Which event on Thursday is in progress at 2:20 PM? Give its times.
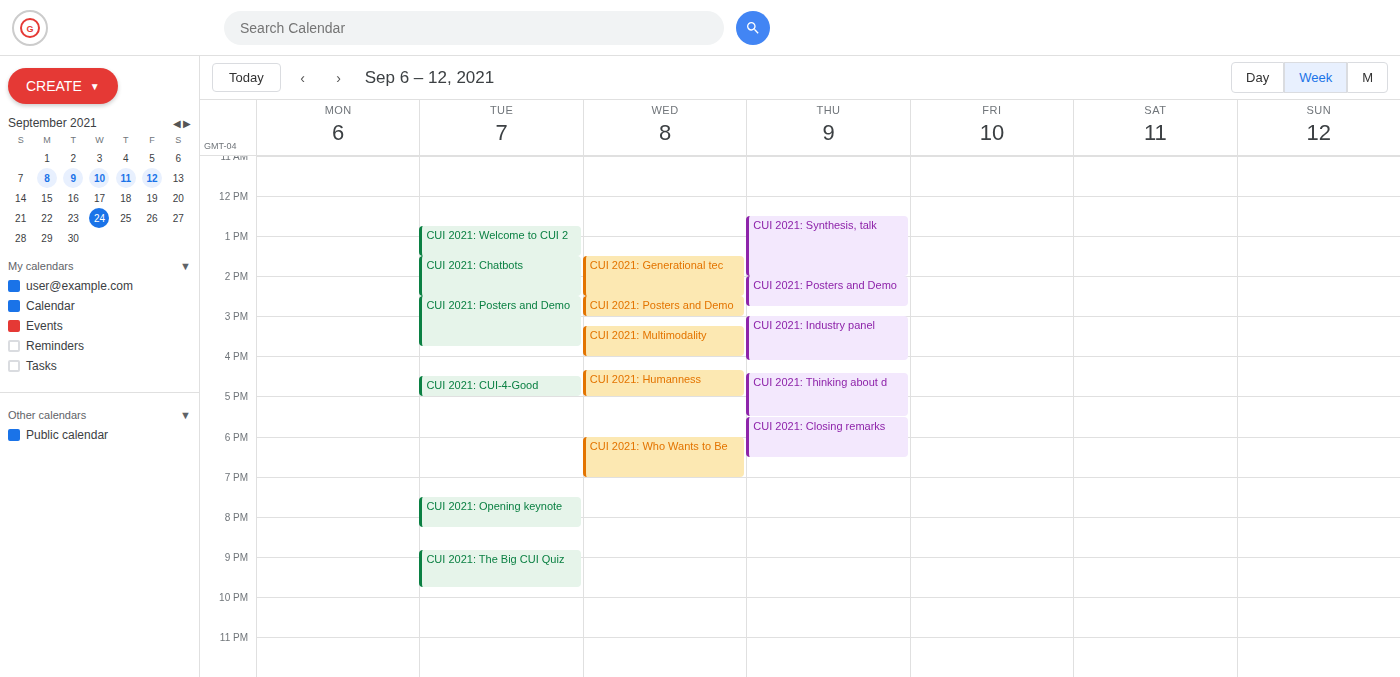
"CUI 2021: Posters and Demo", 2:00 PM to 2:45 PM